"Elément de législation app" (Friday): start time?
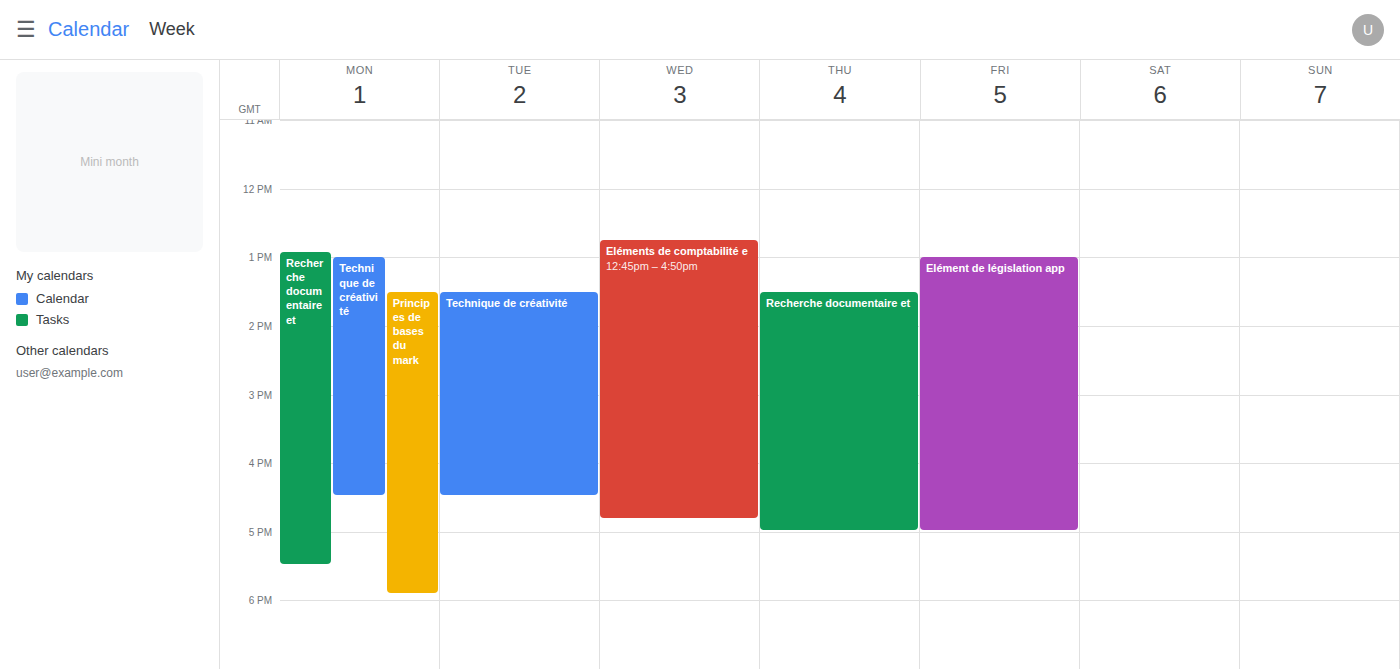
13:00